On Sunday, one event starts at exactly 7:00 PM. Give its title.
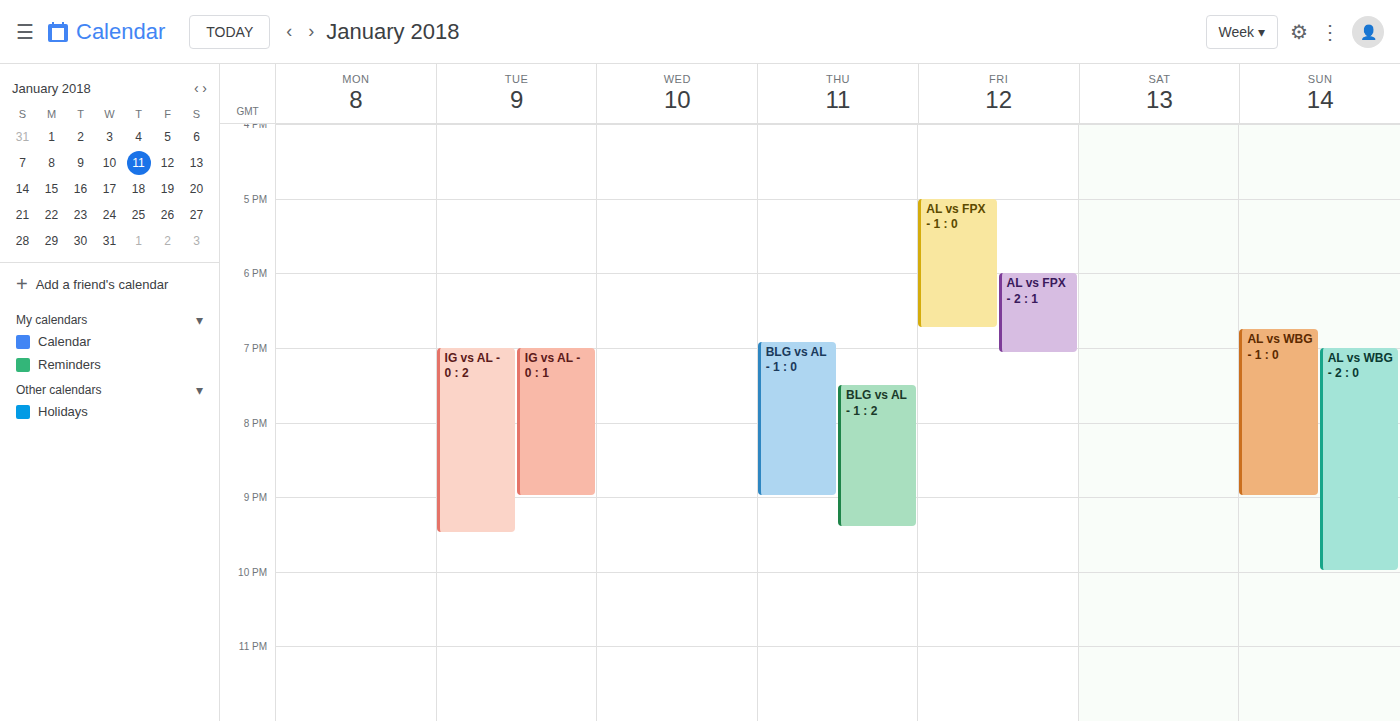
"AL vs WBG - 2 : 0"